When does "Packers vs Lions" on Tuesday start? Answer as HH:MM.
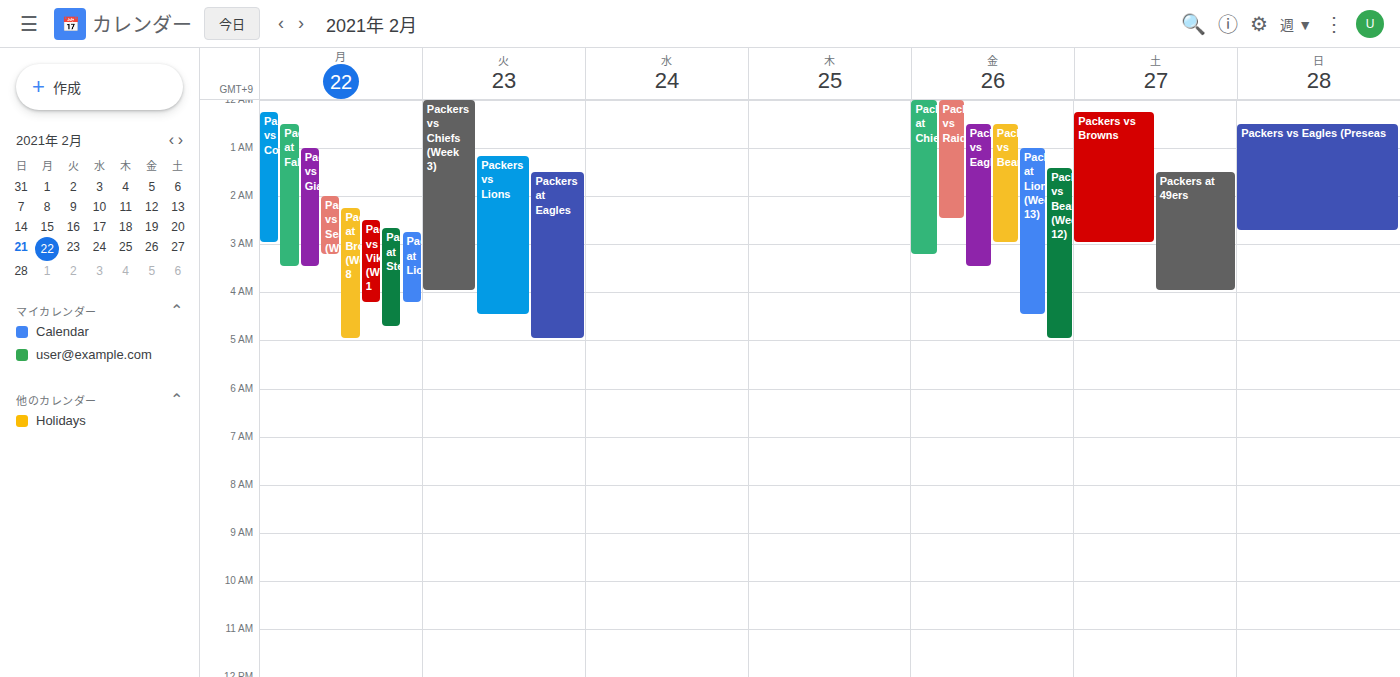
01:10